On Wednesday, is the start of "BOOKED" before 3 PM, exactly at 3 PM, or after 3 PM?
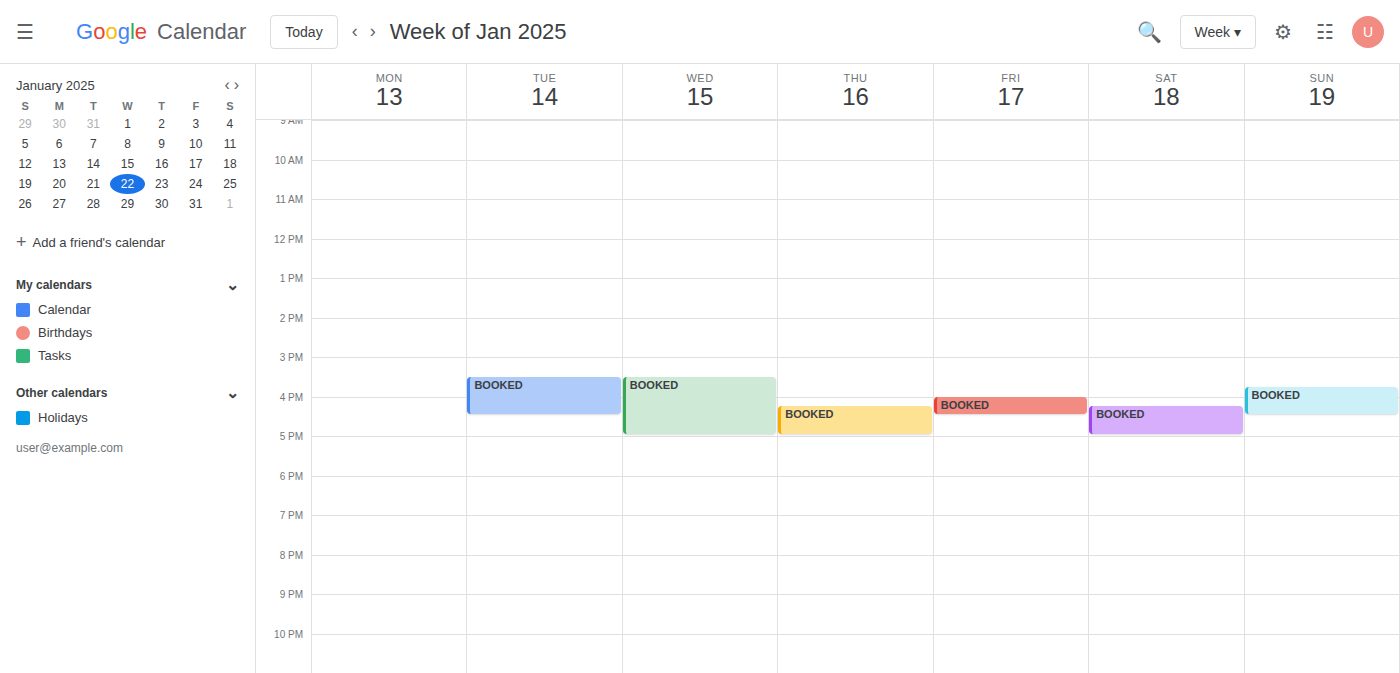
3:30 PM -- after 3 PM, 30 minutes below the 3 PM line.